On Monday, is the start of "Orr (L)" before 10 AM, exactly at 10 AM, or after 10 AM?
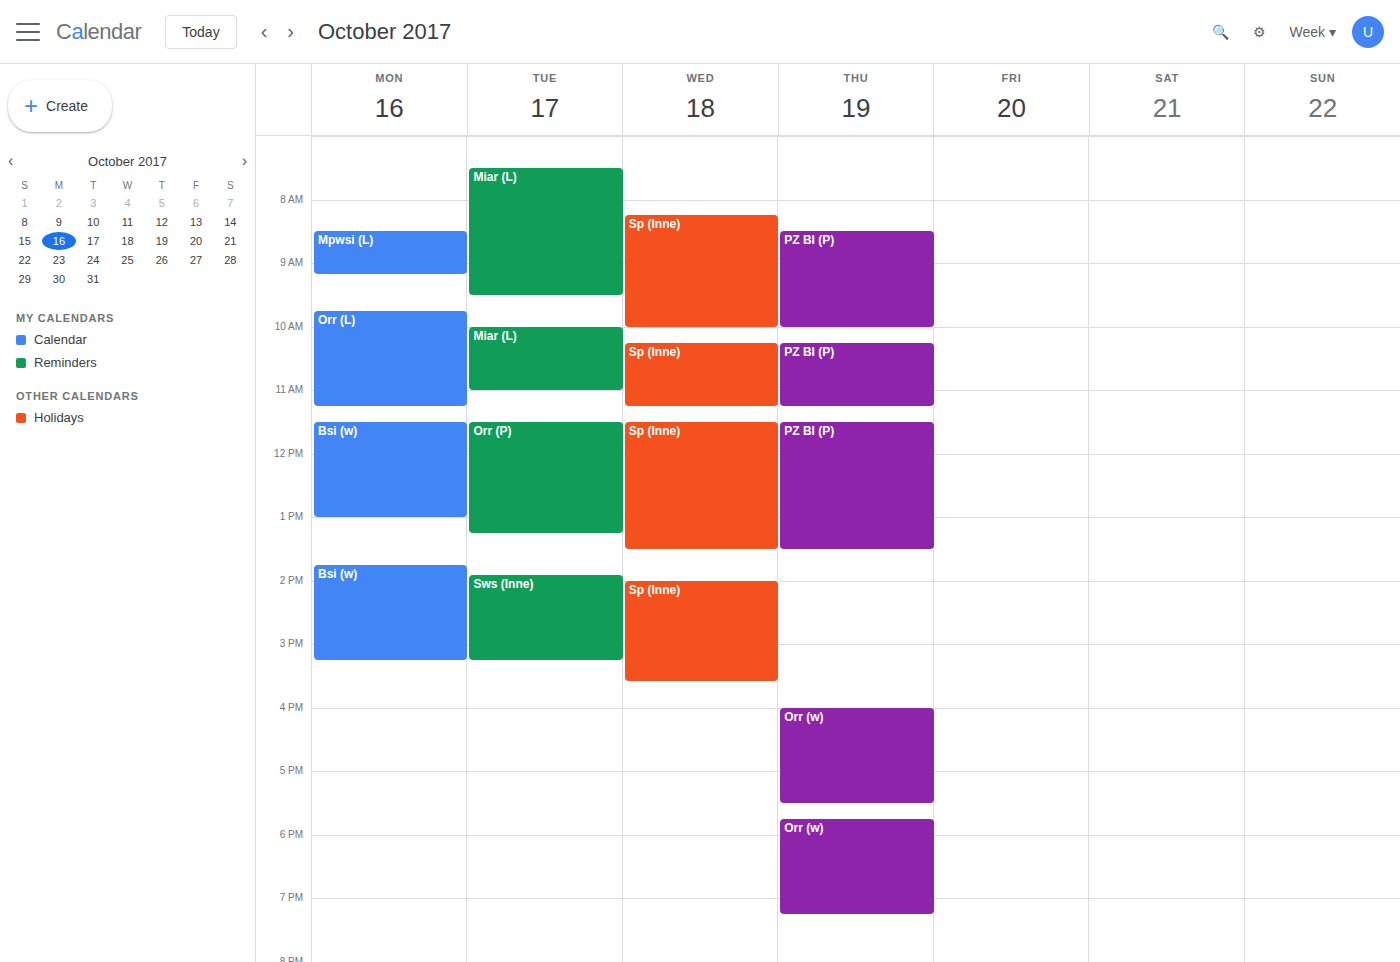
9:45 AM -- before 10 AM, 15 minutes above the 10 AM line.